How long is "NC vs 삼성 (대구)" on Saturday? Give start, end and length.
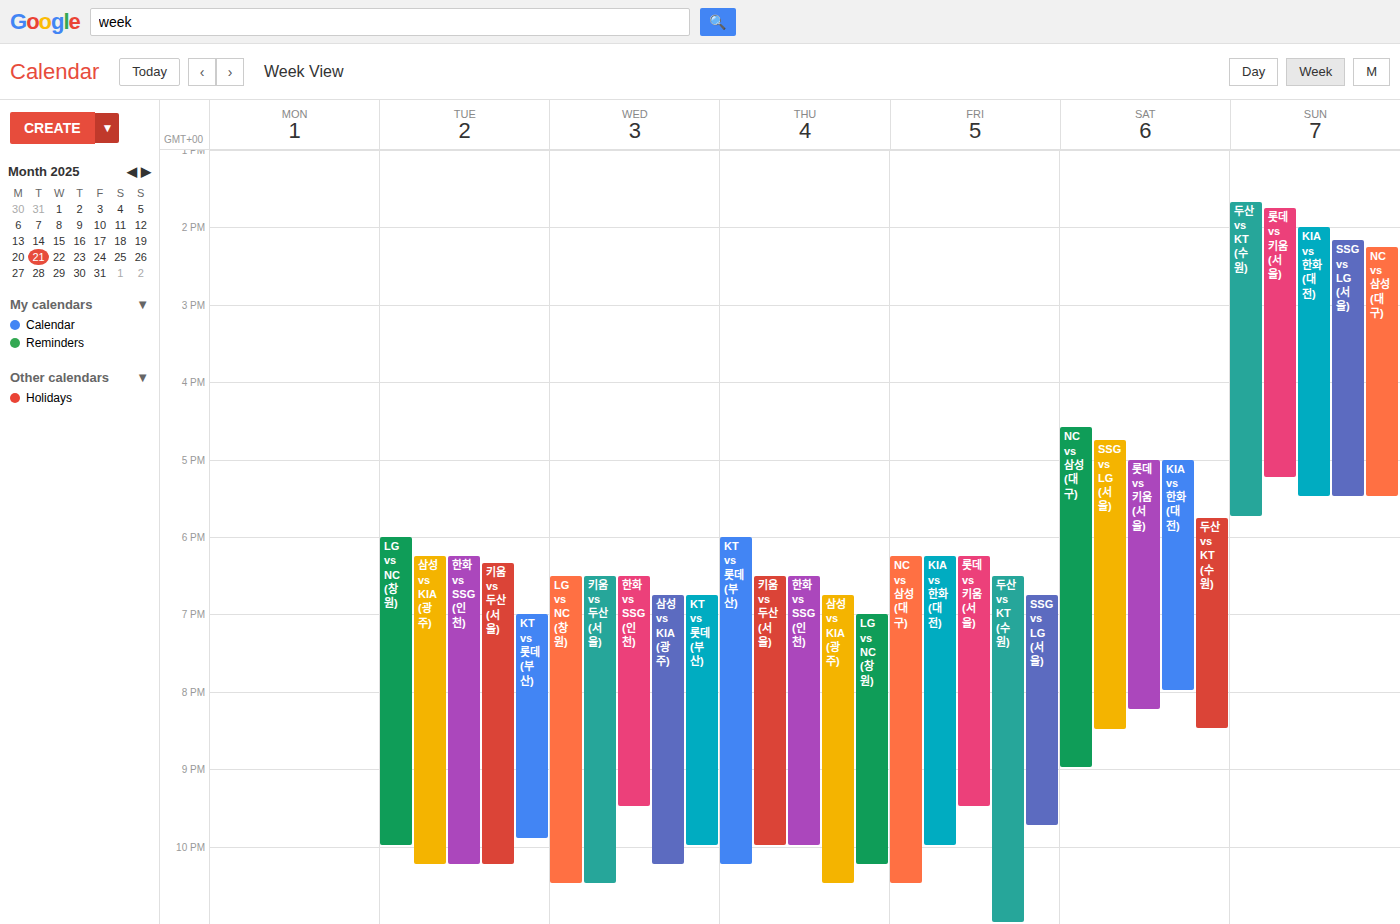
4:35 PM to 9:00 PM, 4 hours 25 minutes